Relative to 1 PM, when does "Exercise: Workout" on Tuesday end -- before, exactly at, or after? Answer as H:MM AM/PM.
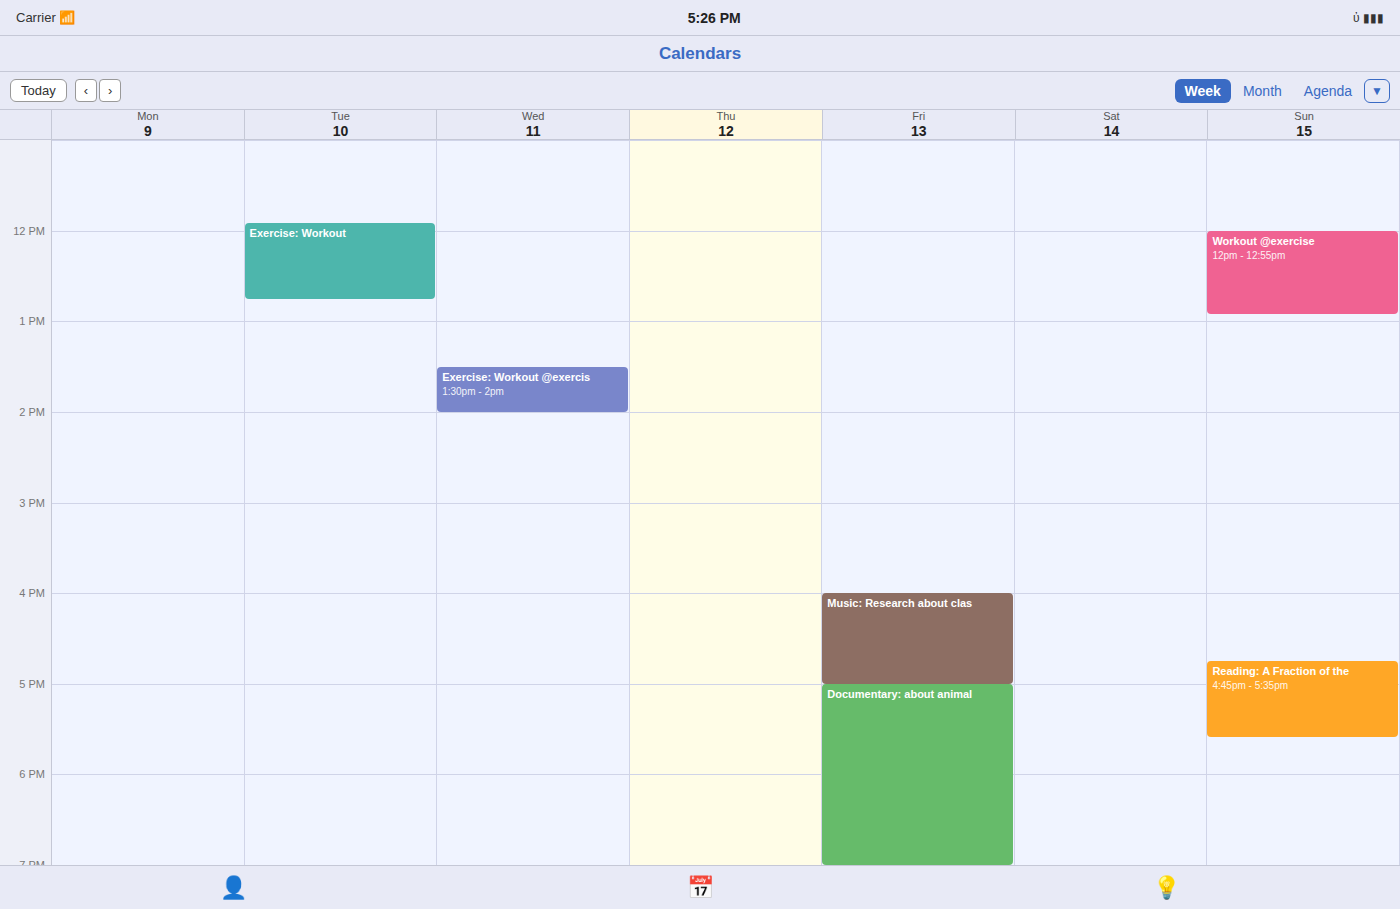
12:45 PM -- before 1 PM, 15 minutes above the 1 PM line.